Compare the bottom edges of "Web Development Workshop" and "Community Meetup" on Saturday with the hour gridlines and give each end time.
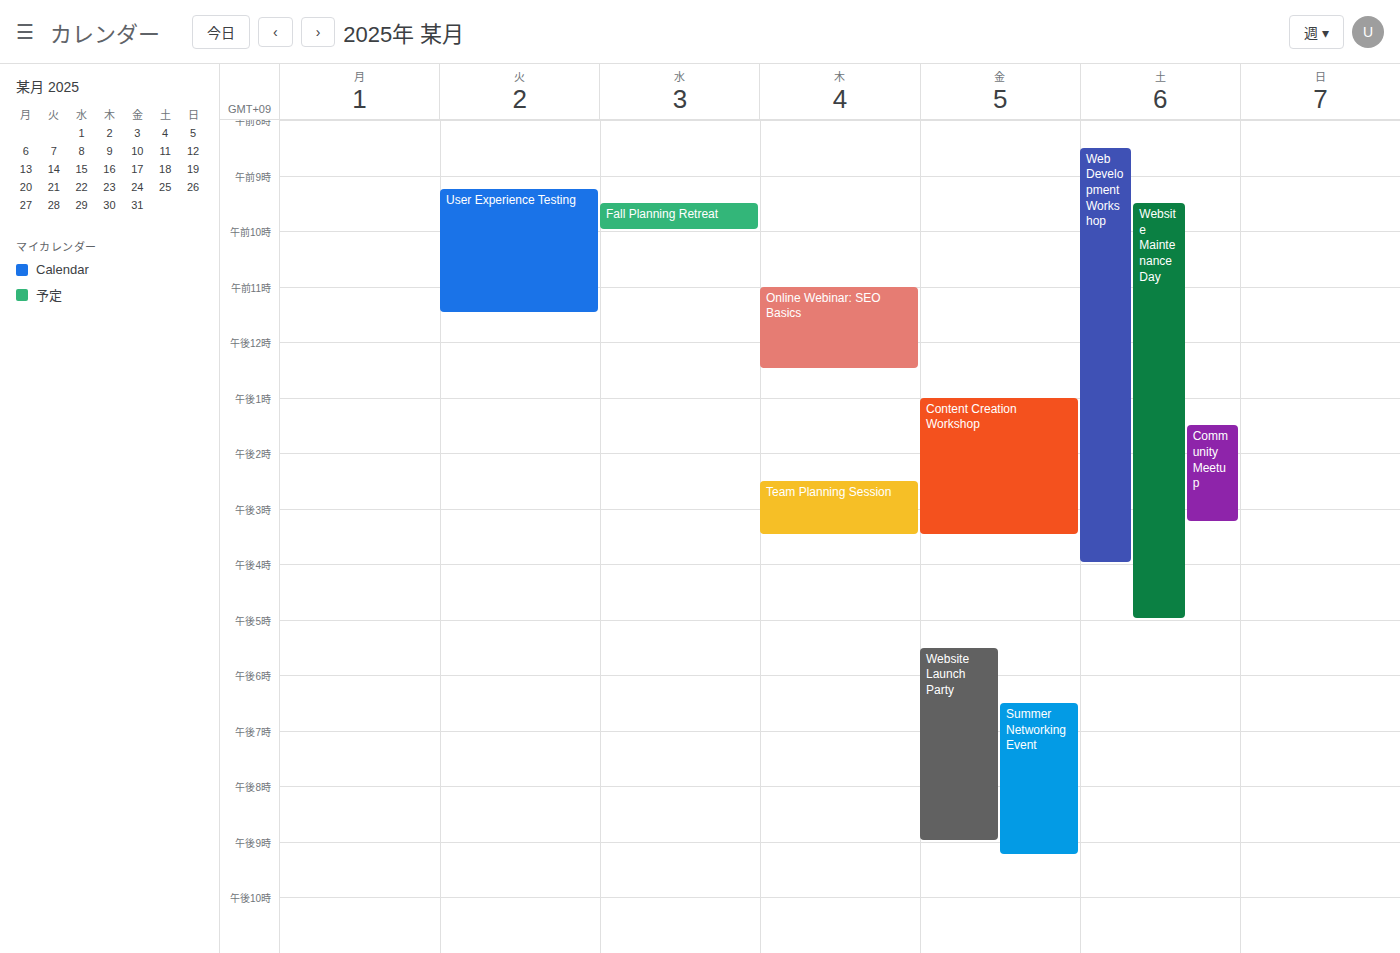
"Web Development Workshop": 4:00 PM, exactly on the 4 PM line. "Community Meetup": 3:15 PM, neither: a quarter of the way from the 3 PM line to the 4 PM line.